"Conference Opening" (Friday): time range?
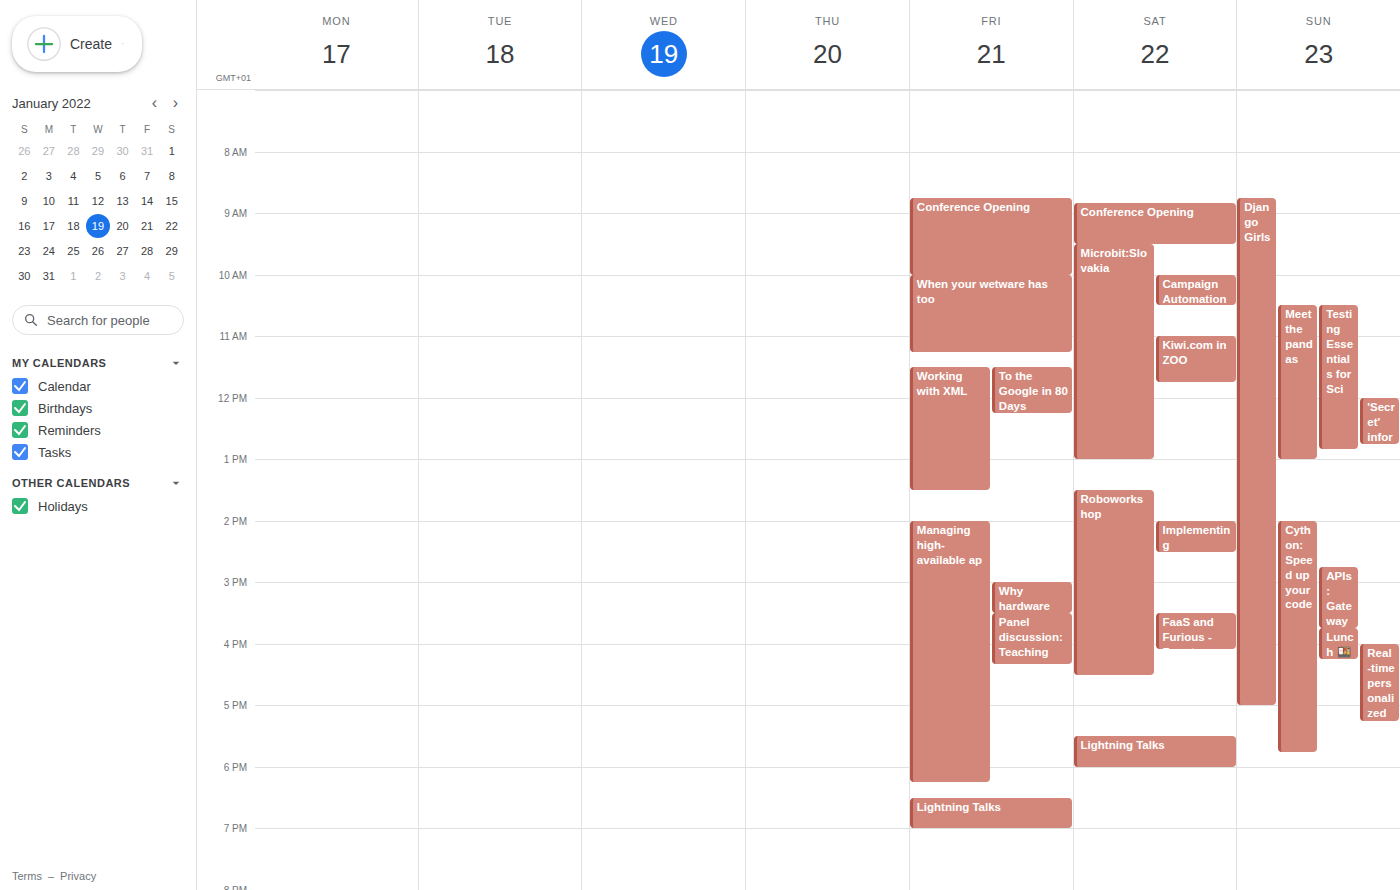
8:45 AM to 10:00 AM